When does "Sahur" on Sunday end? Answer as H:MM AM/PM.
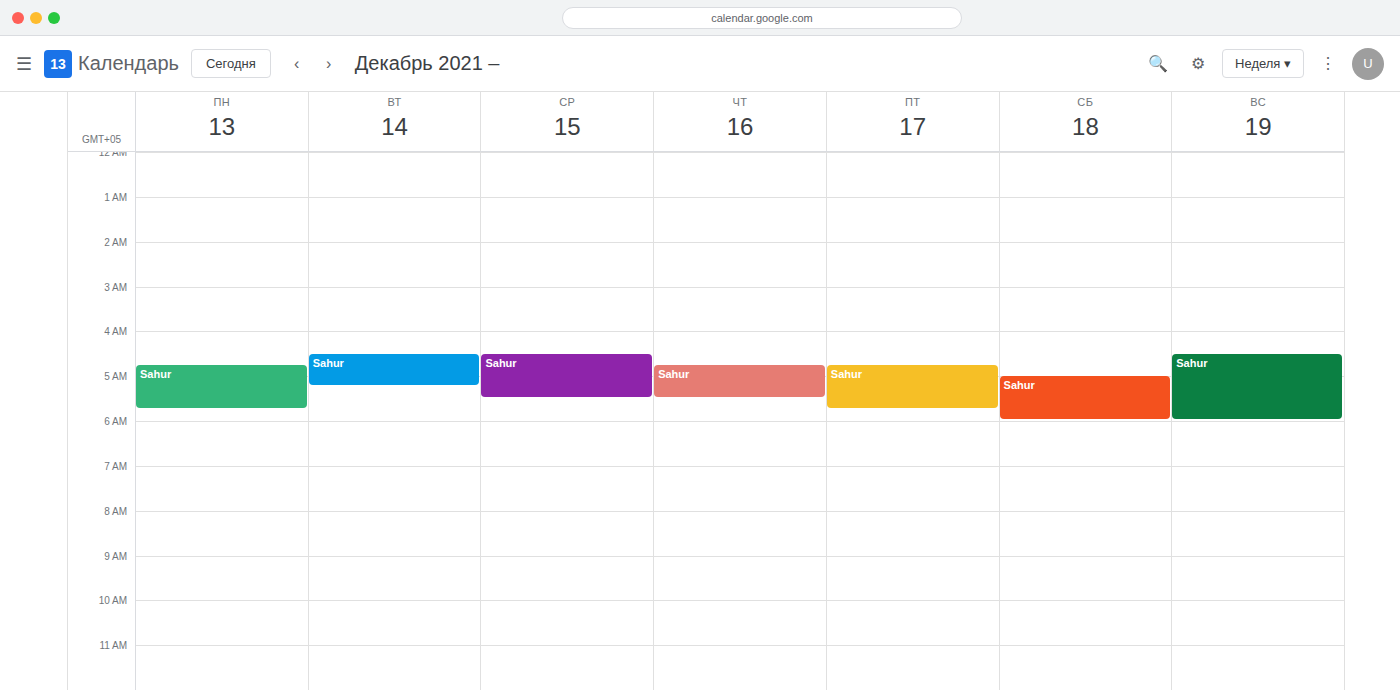
6:00 AM